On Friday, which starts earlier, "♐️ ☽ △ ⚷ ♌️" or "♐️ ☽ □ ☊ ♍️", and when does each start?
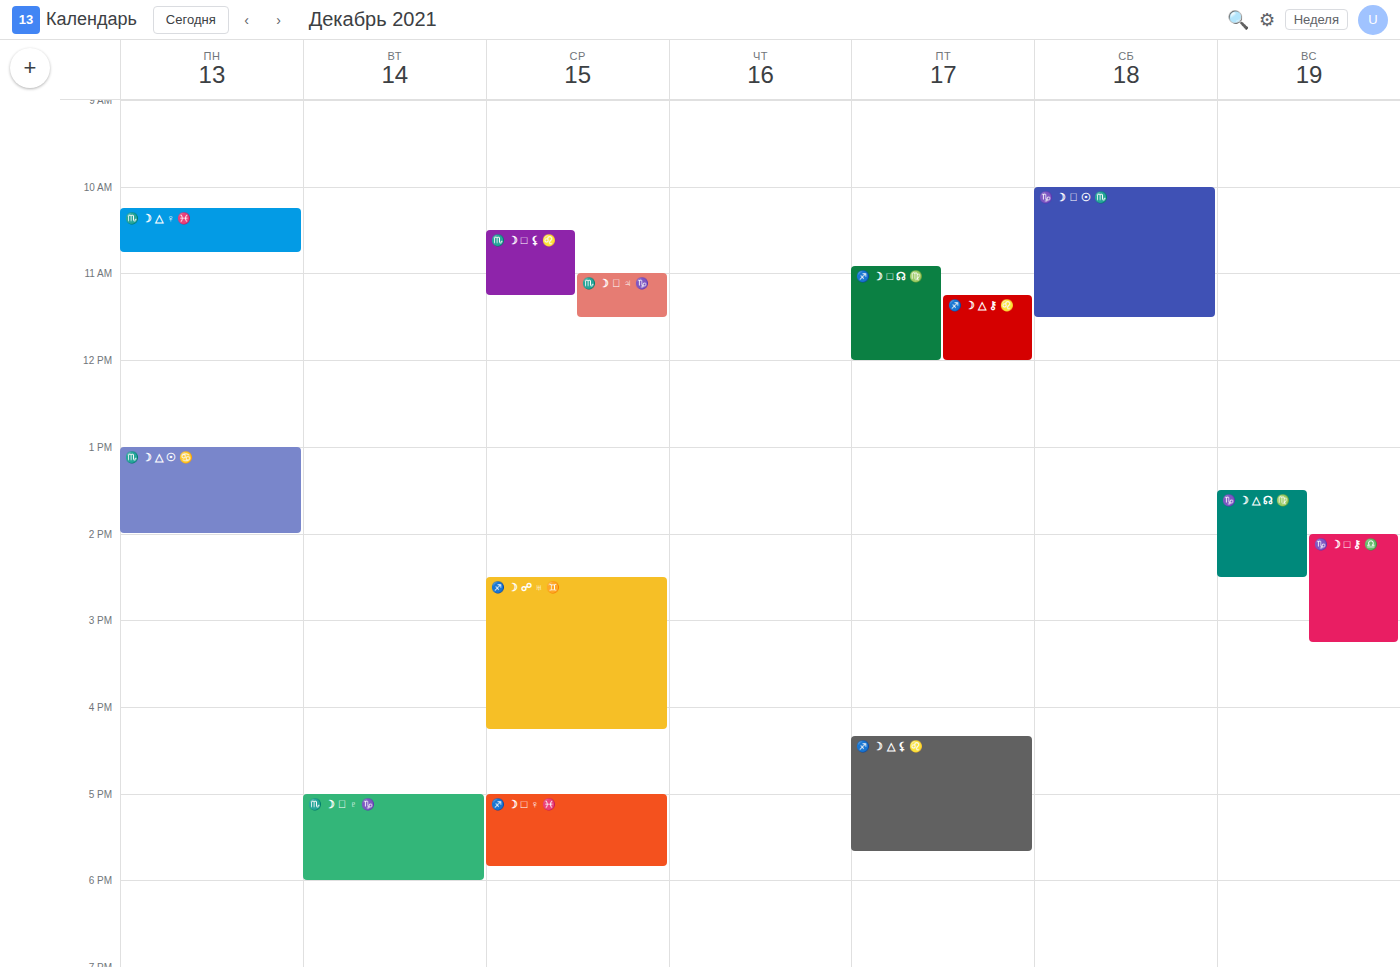
"♐️ ☽ □ ☊ ♍️" 10:55 AM; "♐️ ☽ △ ⚷ ♌️" 11:15 AM.